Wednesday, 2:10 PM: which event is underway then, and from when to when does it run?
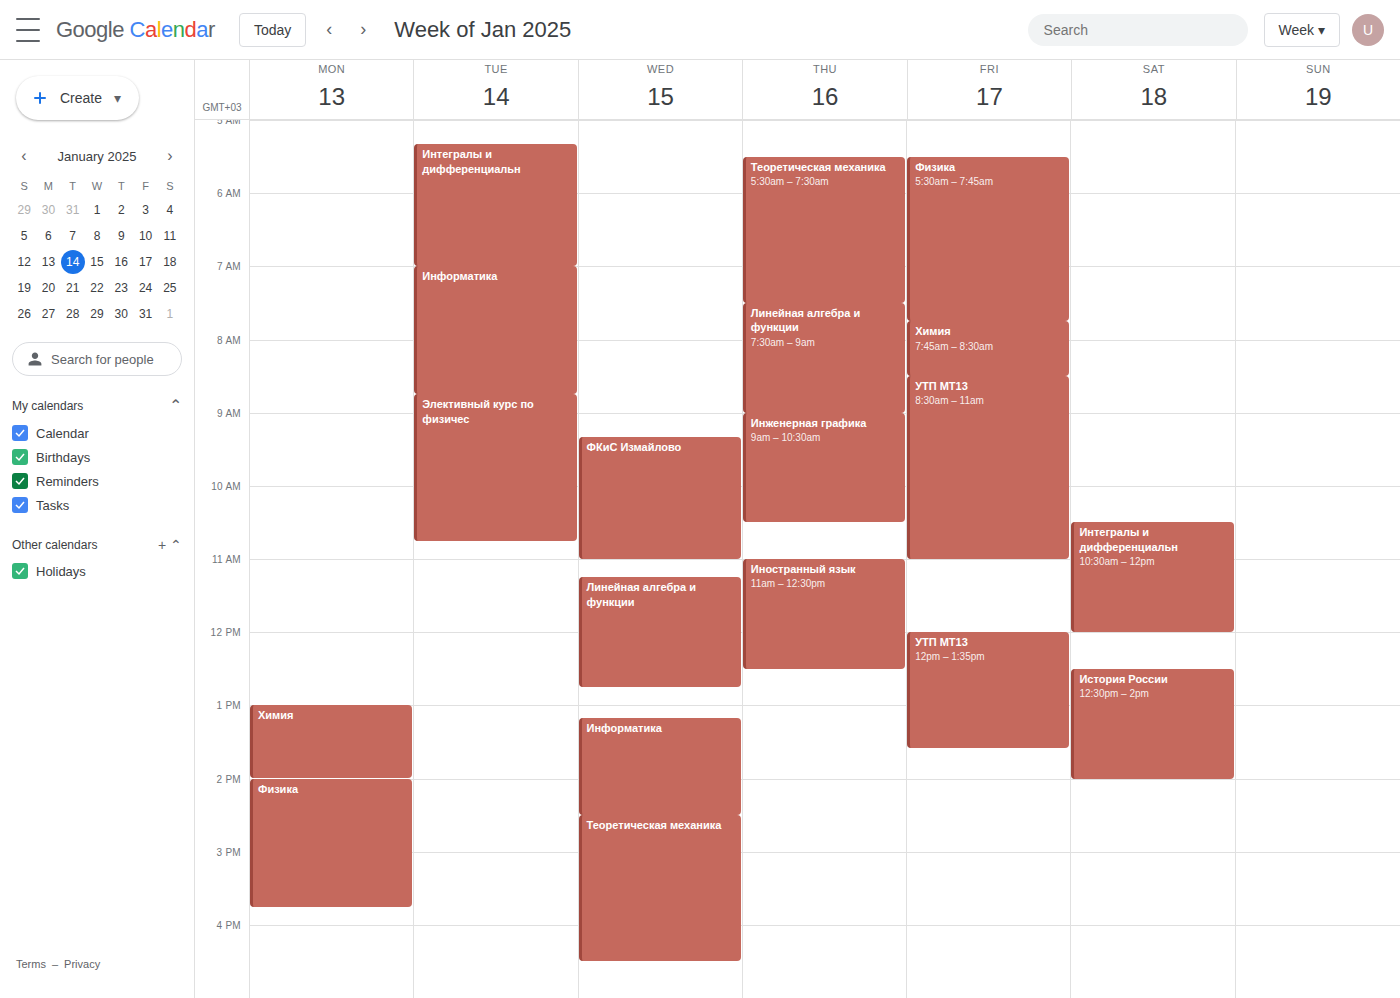
"Информатика", 1:10 PM to 2:30 PM